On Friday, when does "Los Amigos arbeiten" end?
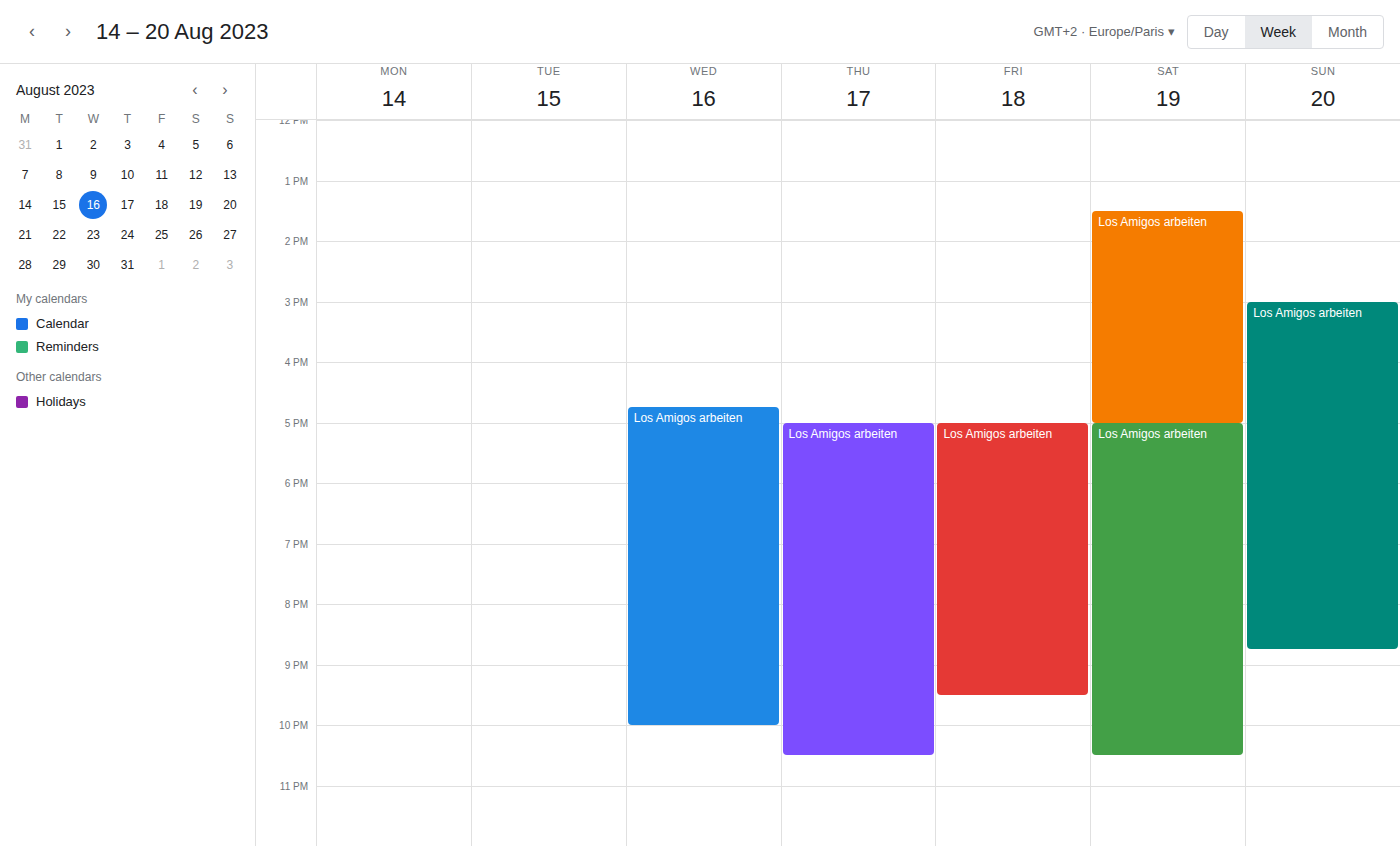
9:30 PM